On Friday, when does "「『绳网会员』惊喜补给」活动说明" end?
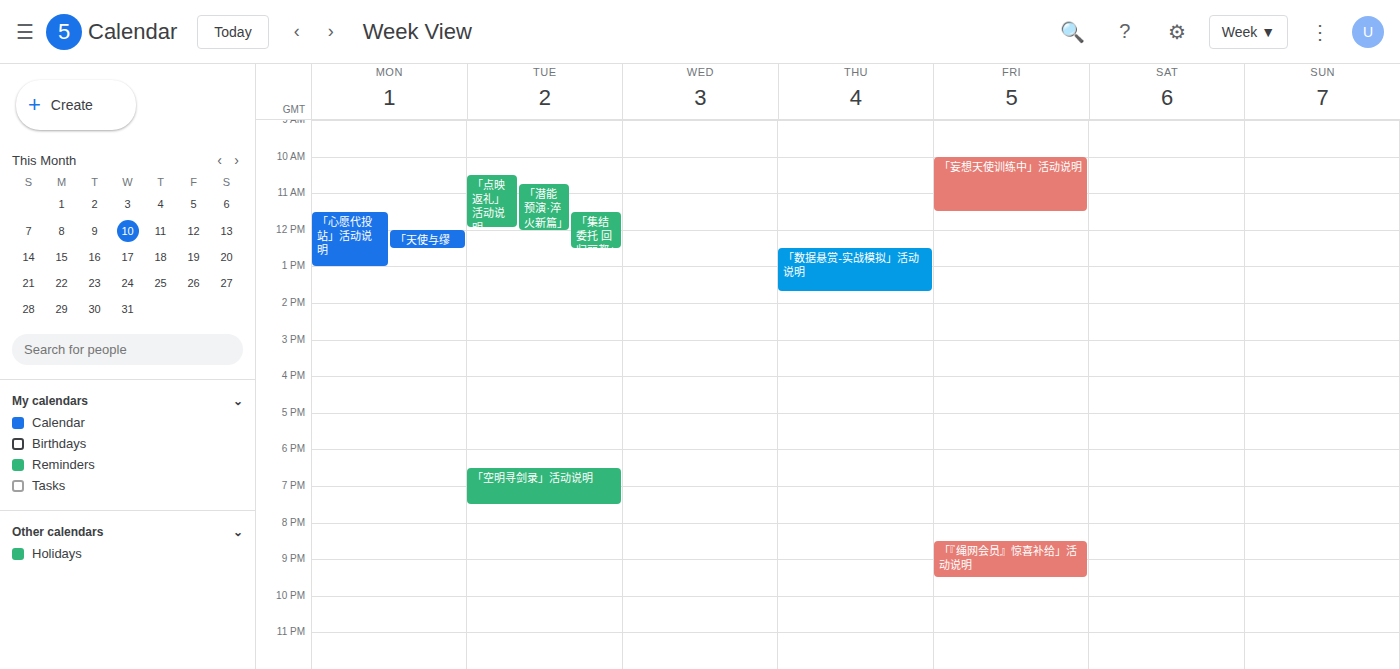
9:30 PM